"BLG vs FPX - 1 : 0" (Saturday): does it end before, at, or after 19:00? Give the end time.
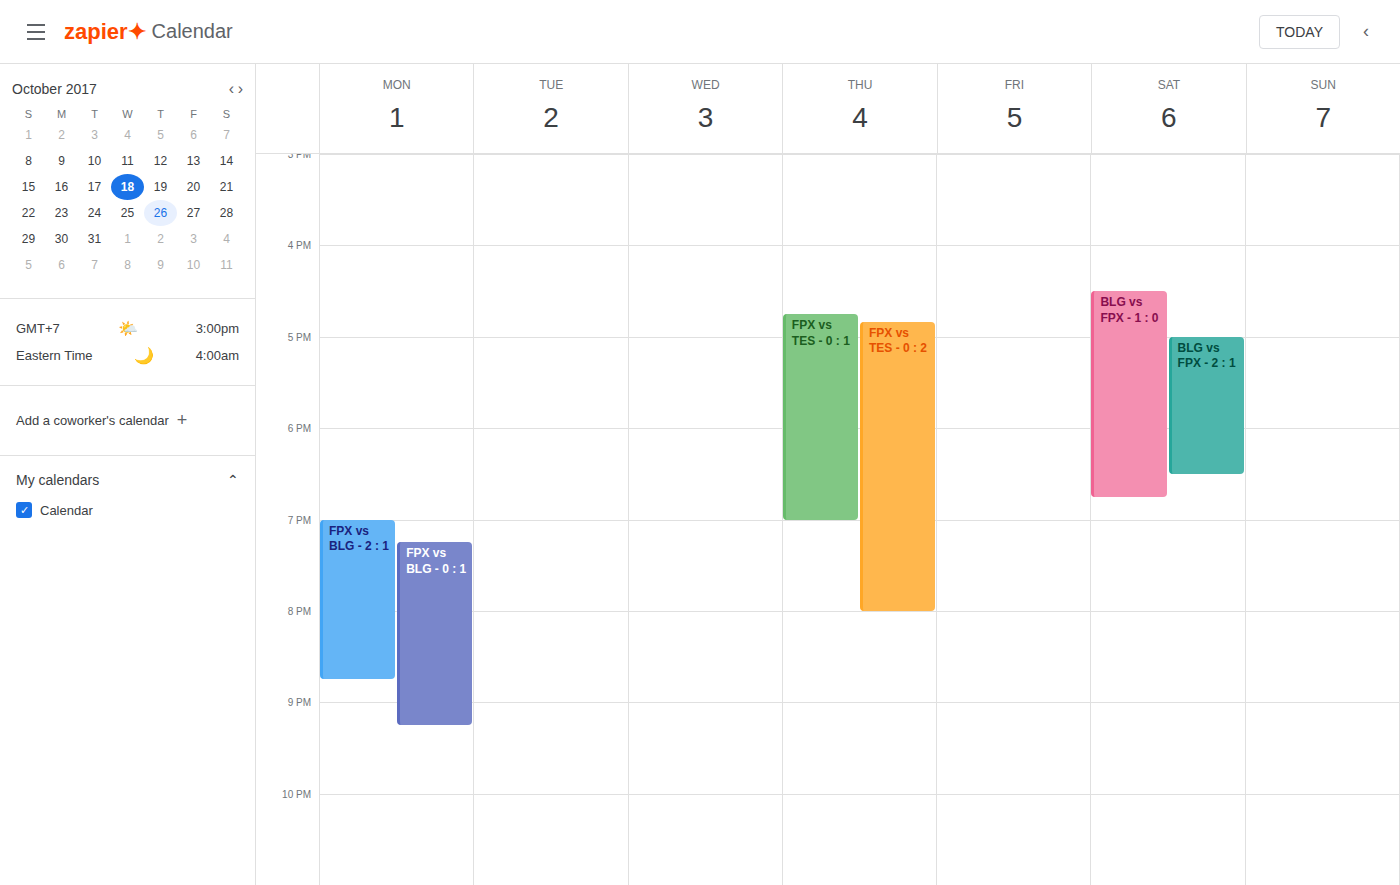
18:45 -- before 19:00, 15 minutes above the 19:00 line.